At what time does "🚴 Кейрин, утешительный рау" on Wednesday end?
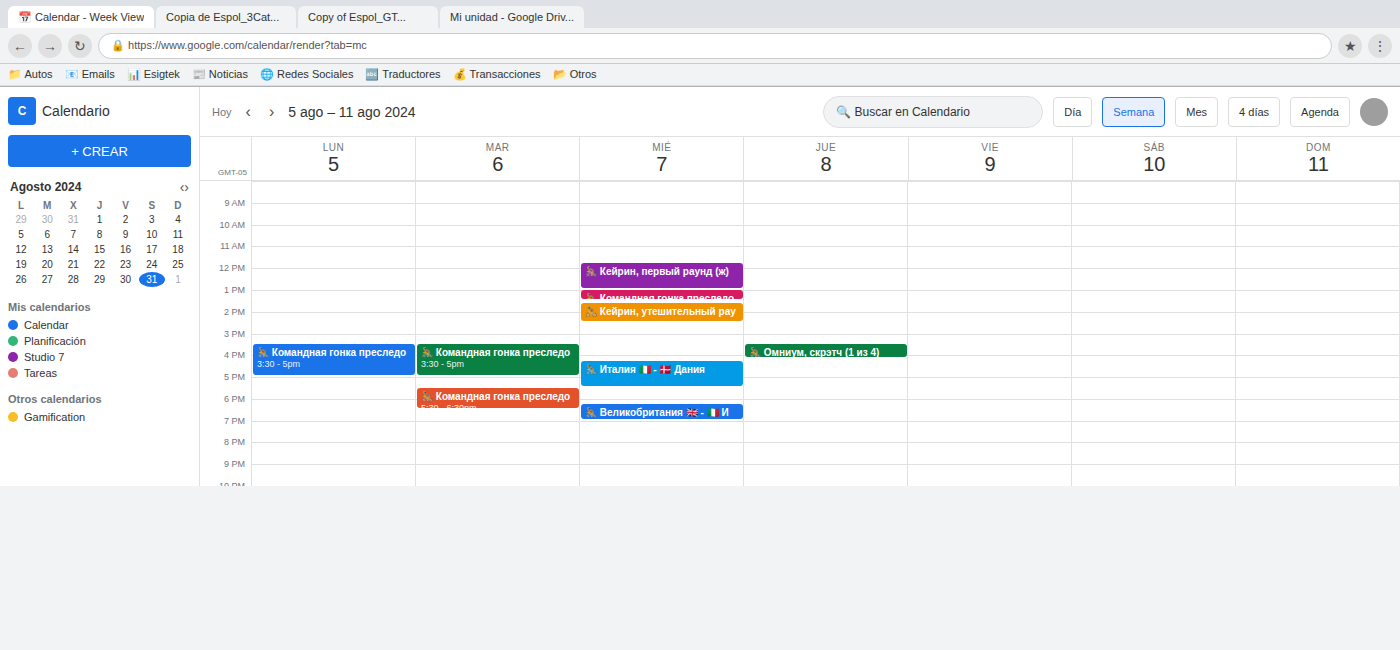
2:30 PM